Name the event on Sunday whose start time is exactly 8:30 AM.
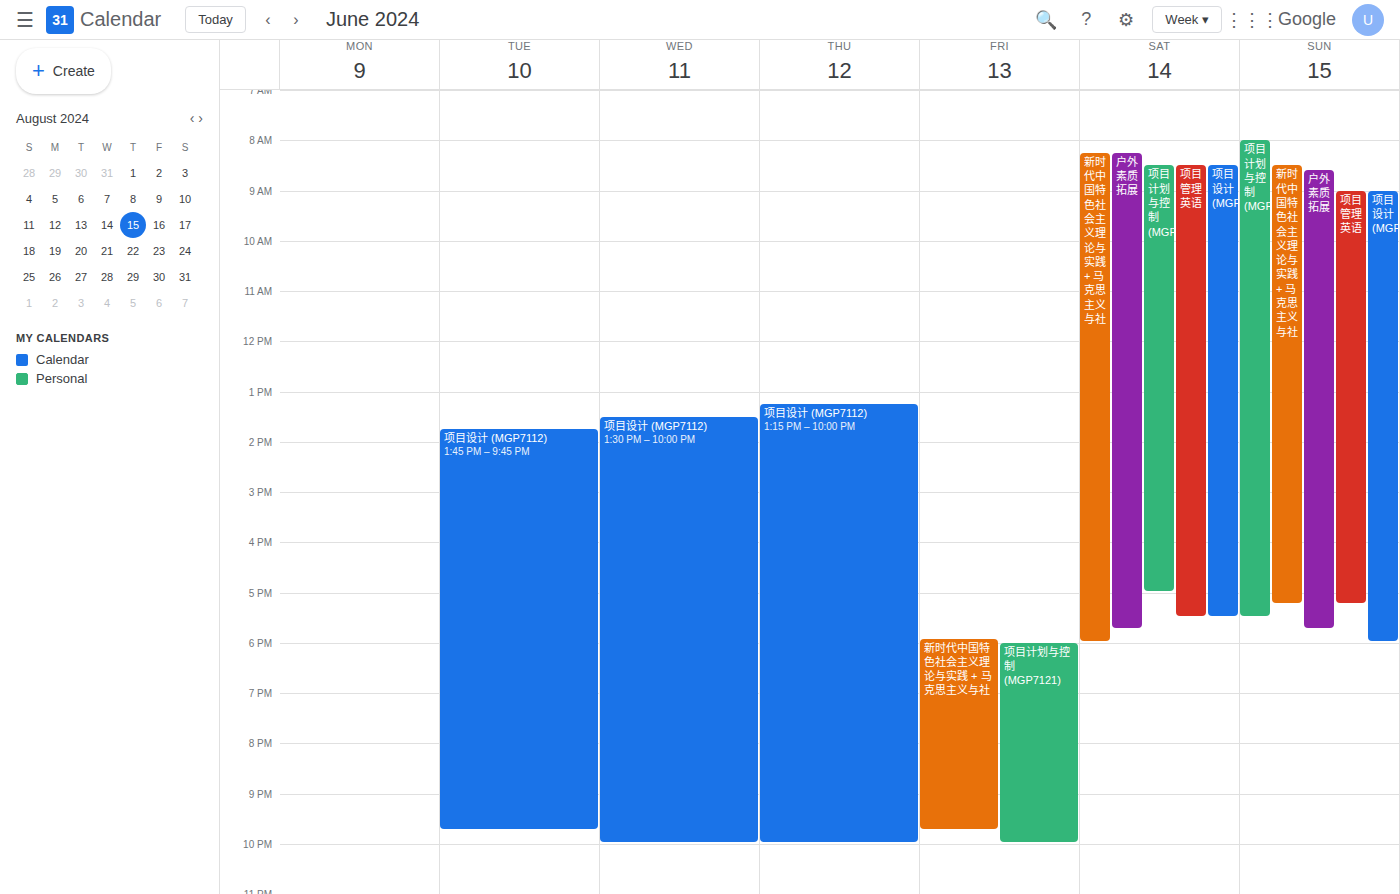
"新时代中国特色社会主义理论与实践 + 马克思主义与社"